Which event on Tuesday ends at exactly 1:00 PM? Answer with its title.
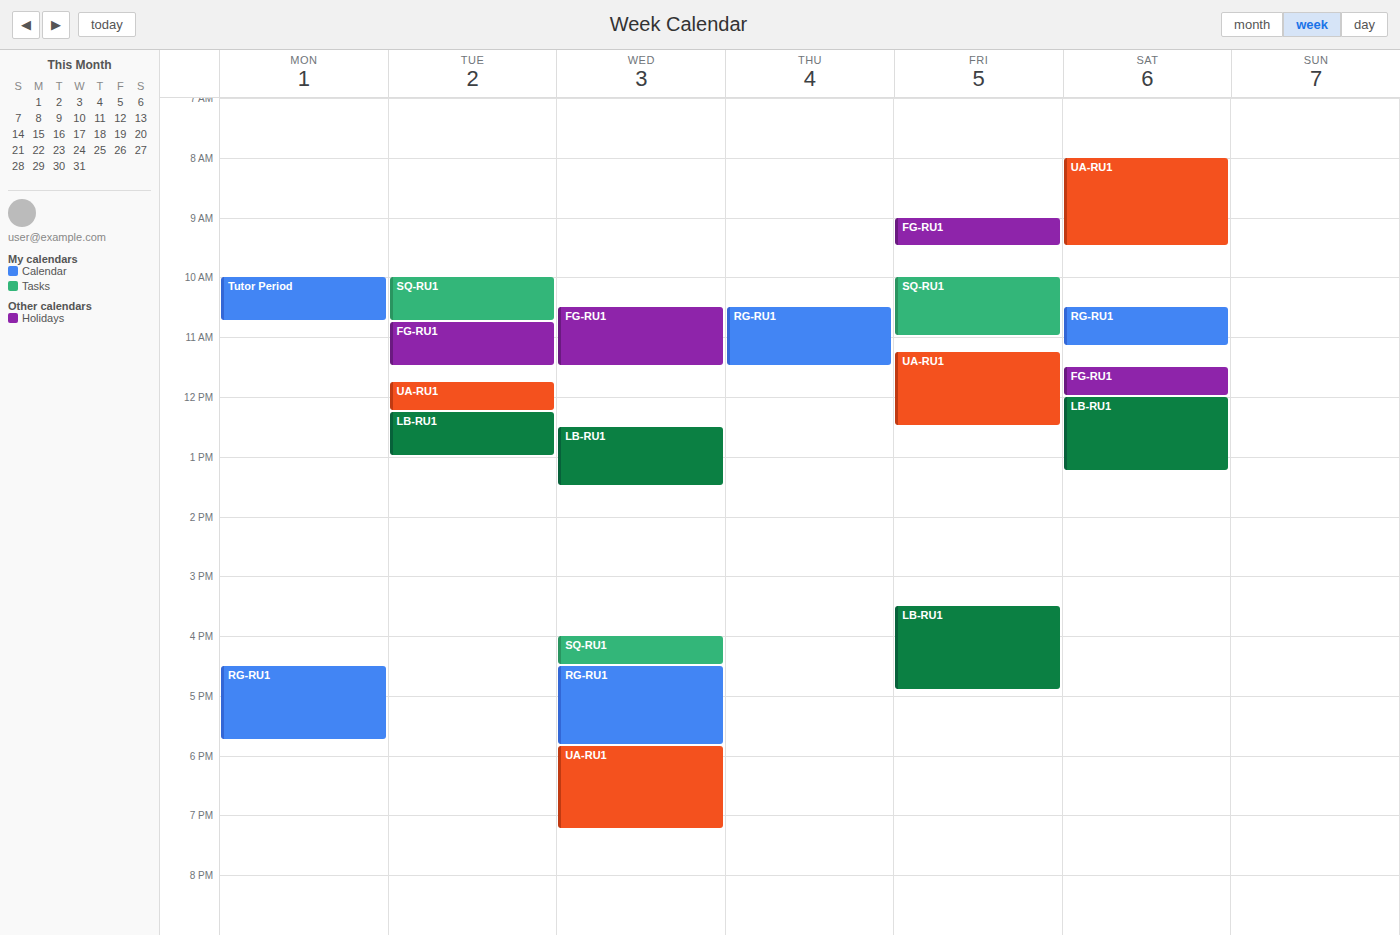
"LB-RU1"